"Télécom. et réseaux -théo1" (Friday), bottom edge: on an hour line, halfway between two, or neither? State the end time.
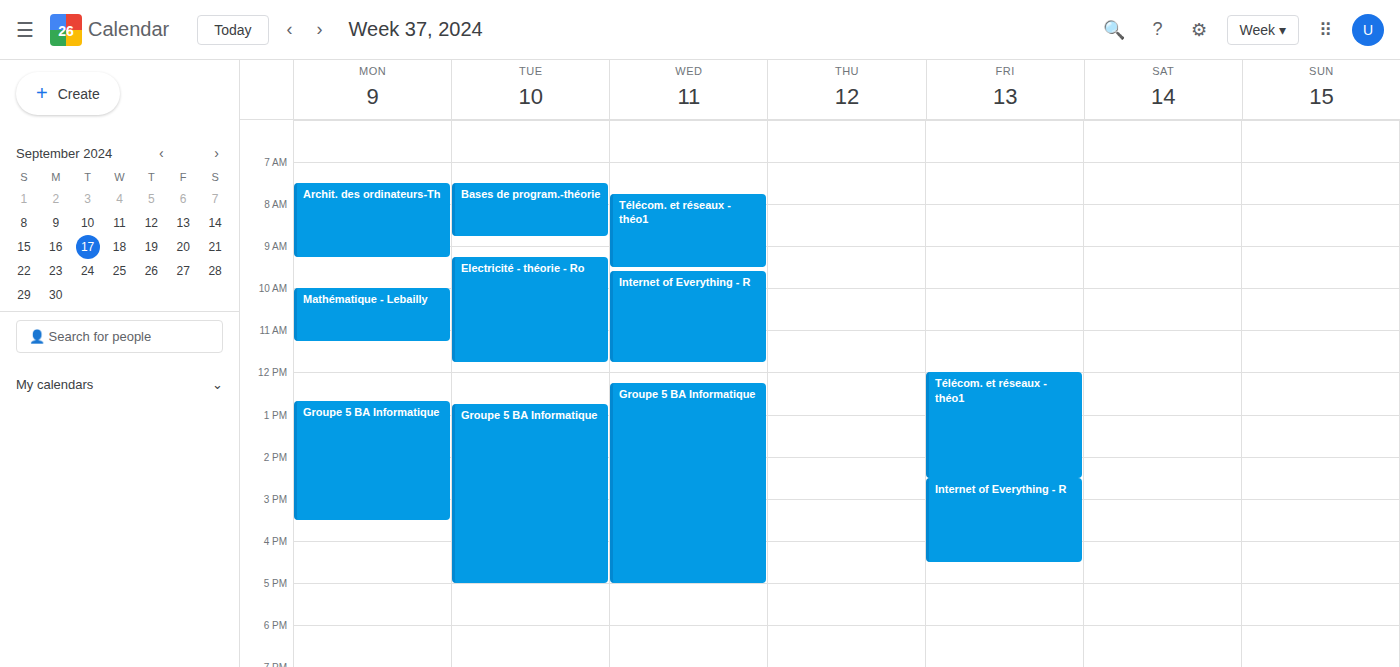
2:30 PM -- halfway between the 2 PM and 3 PM lines.